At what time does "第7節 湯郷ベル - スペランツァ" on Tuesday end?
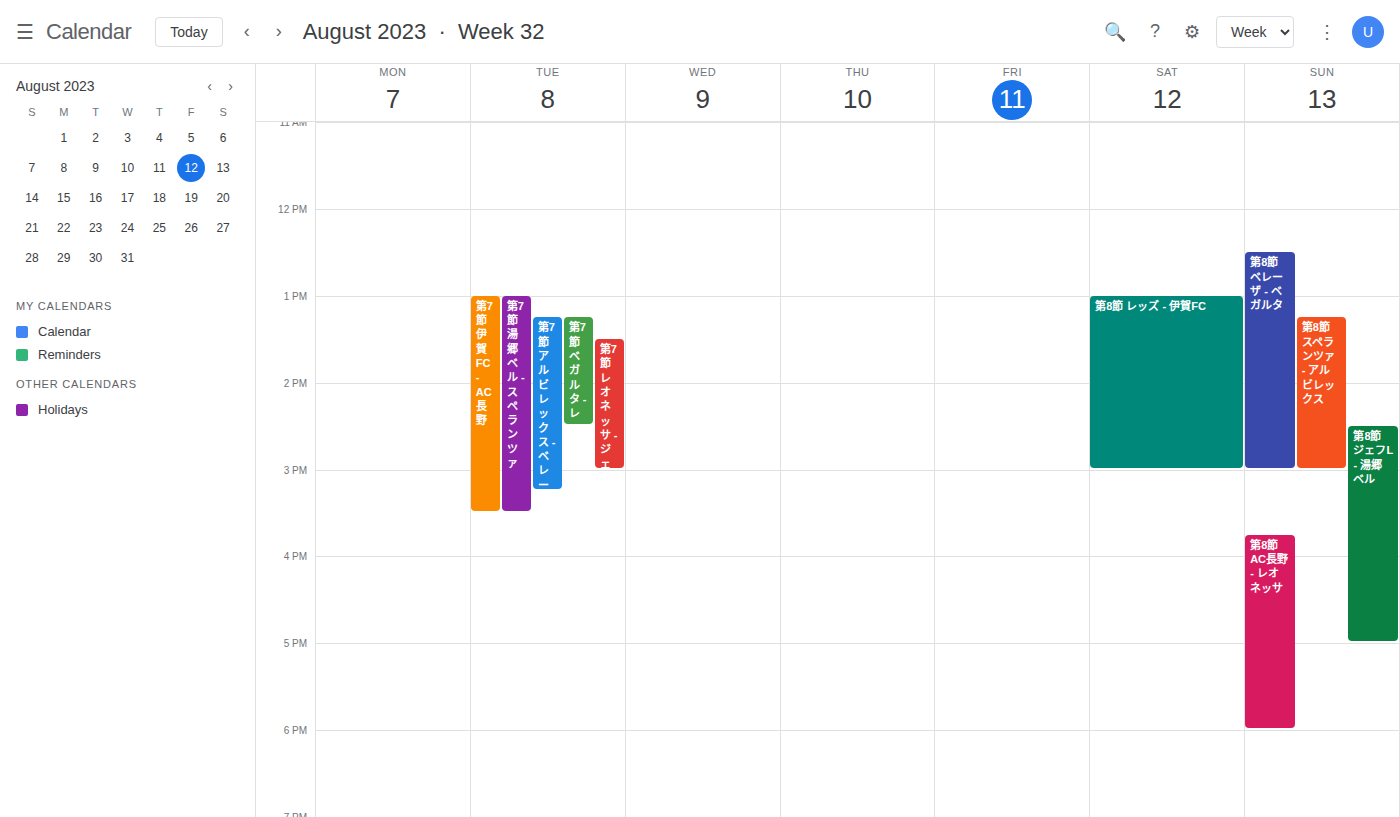
3:30 PM